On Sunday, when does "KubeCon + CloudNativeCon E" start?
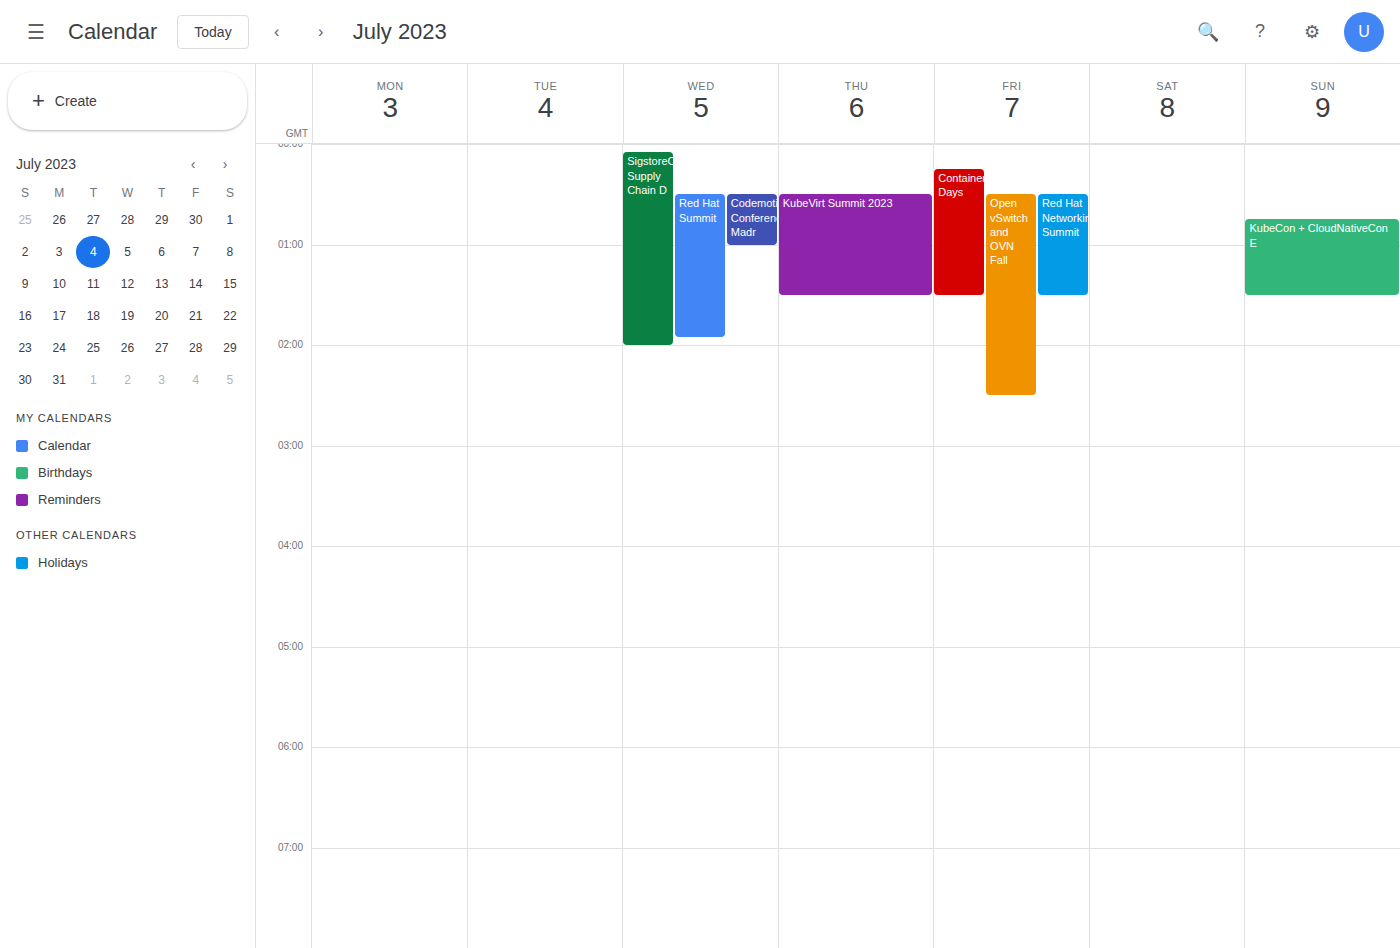
12:45 AM